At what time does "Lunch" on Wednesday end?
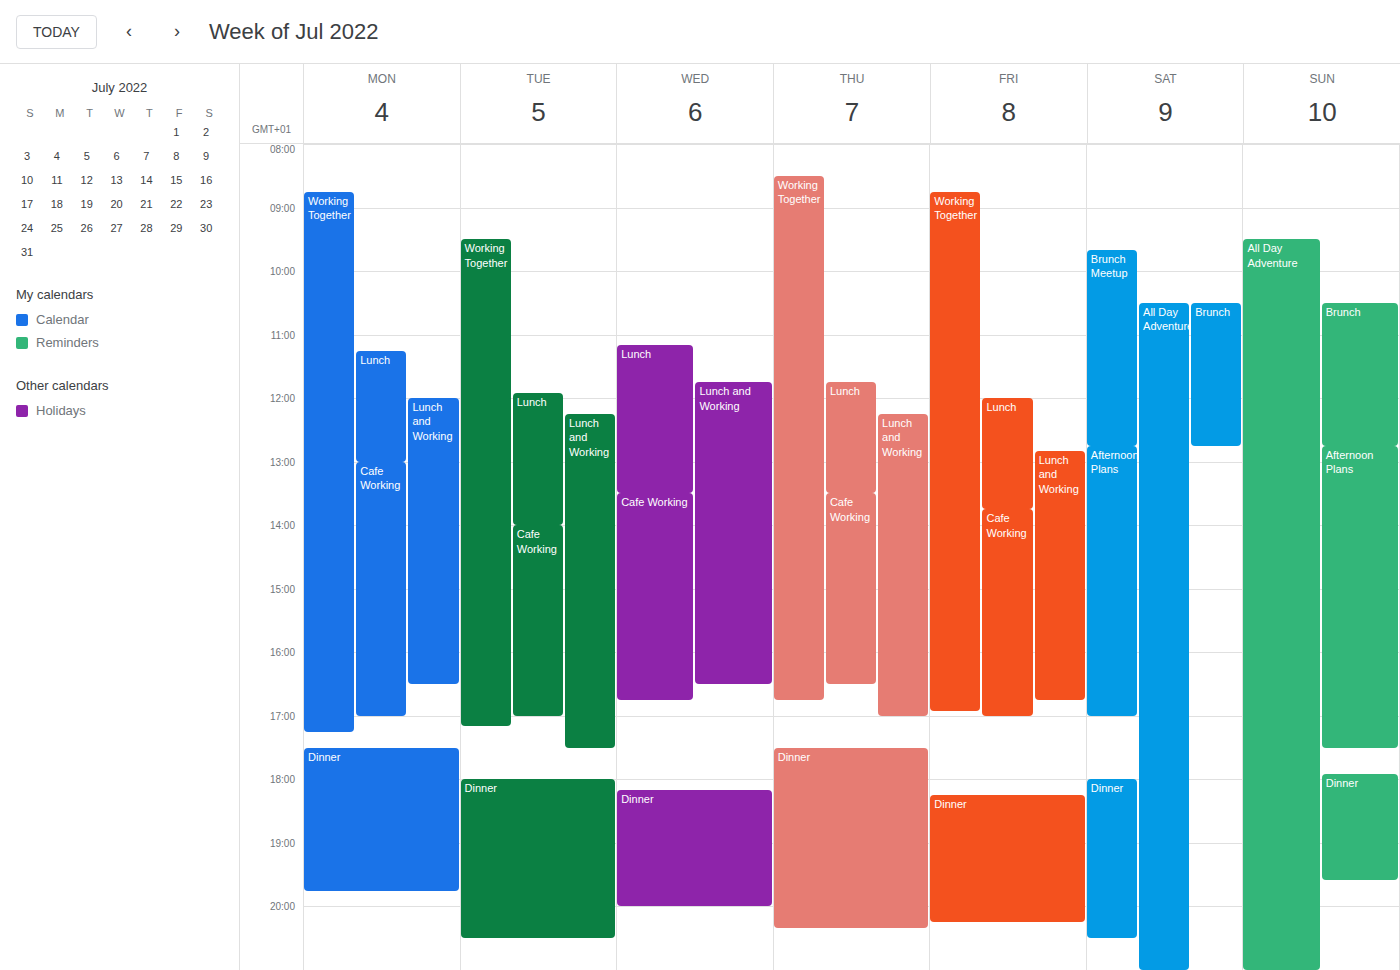
1:30 PM